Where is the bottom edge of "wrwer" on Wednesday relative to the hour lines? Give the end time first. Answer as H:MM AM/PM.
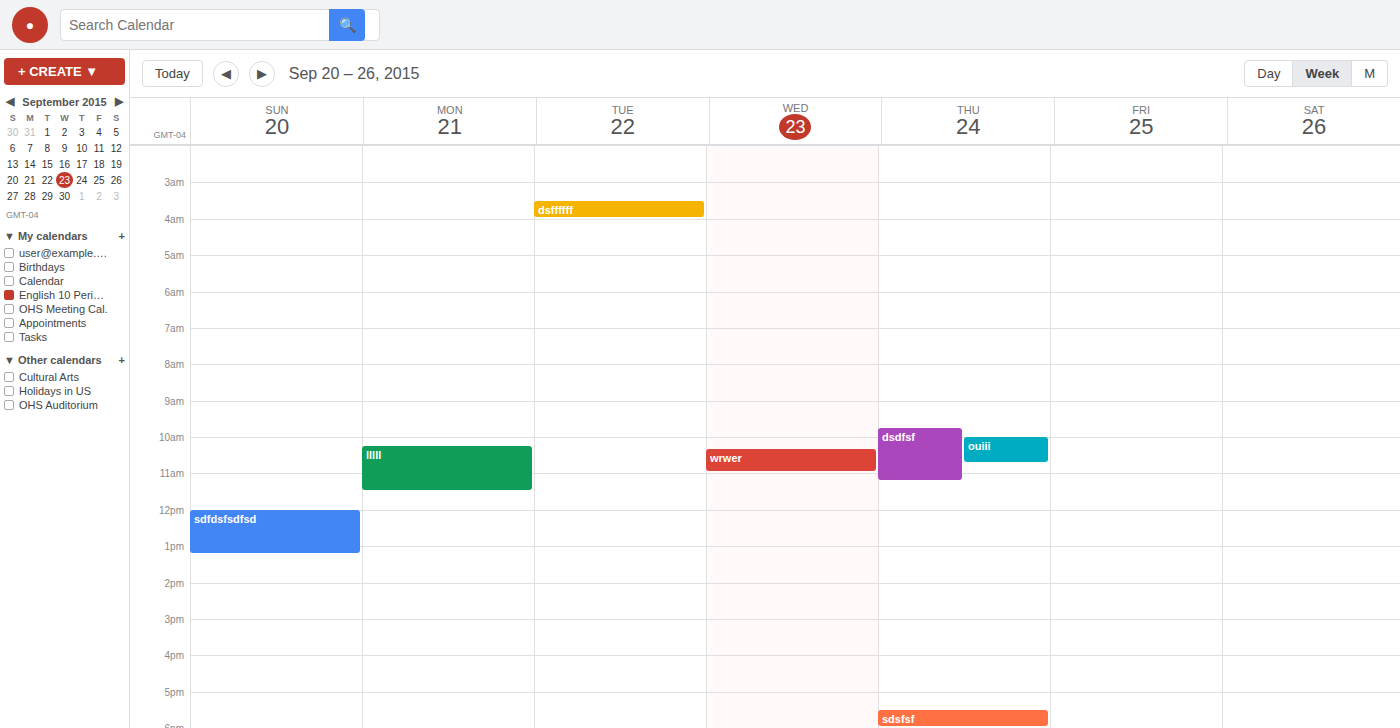
11:00 AM -- exactly on the 11 AM line.